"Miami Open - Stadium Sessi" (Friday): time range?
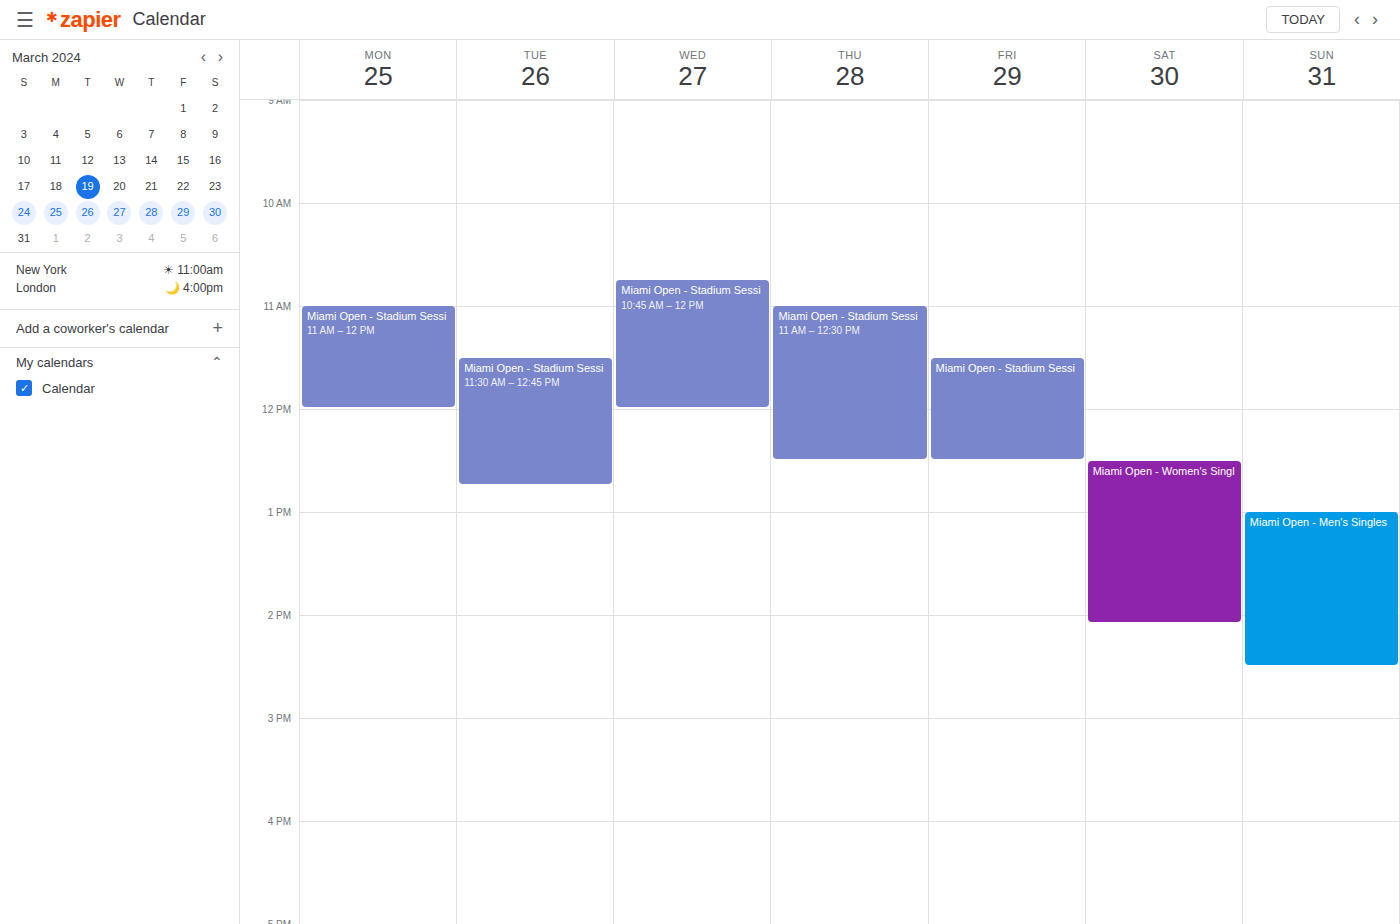
11:30 AM to 12:30 PM